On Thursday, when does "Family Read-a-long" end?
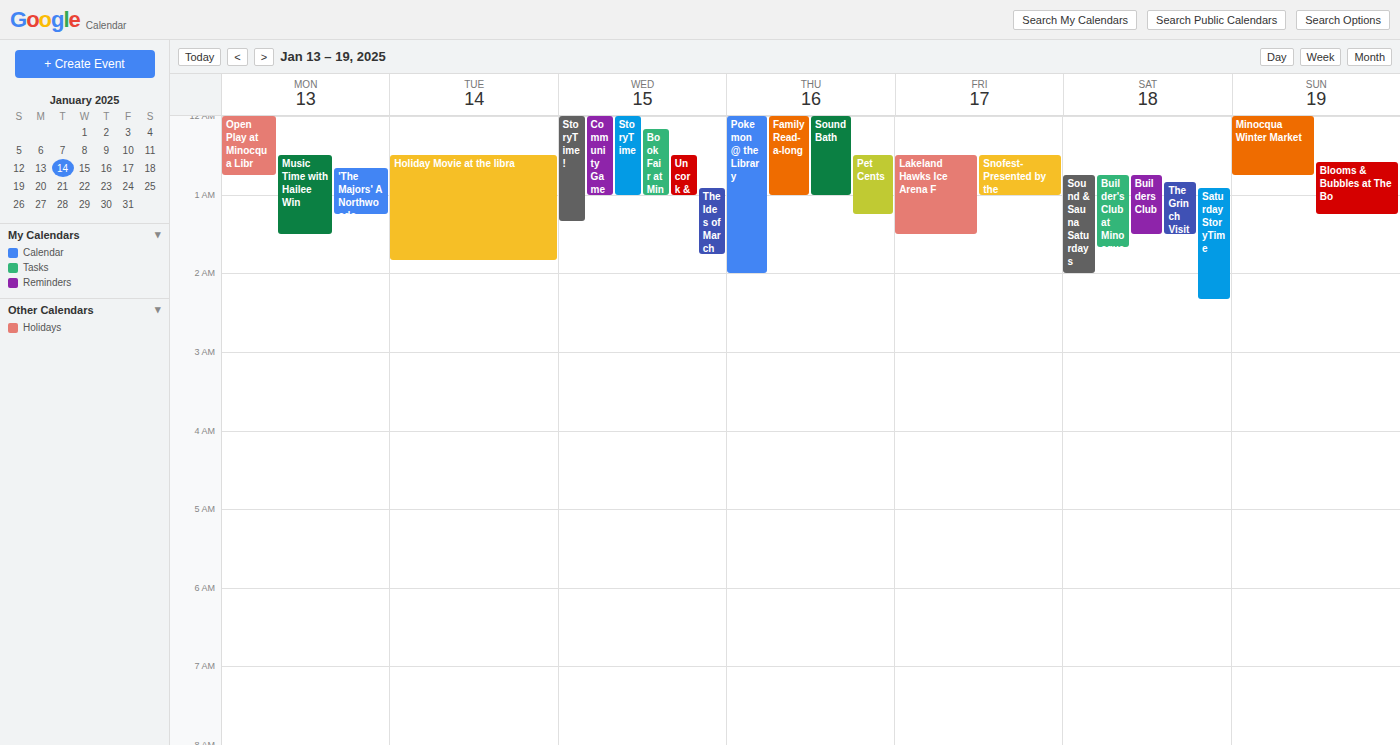
1:00 AM